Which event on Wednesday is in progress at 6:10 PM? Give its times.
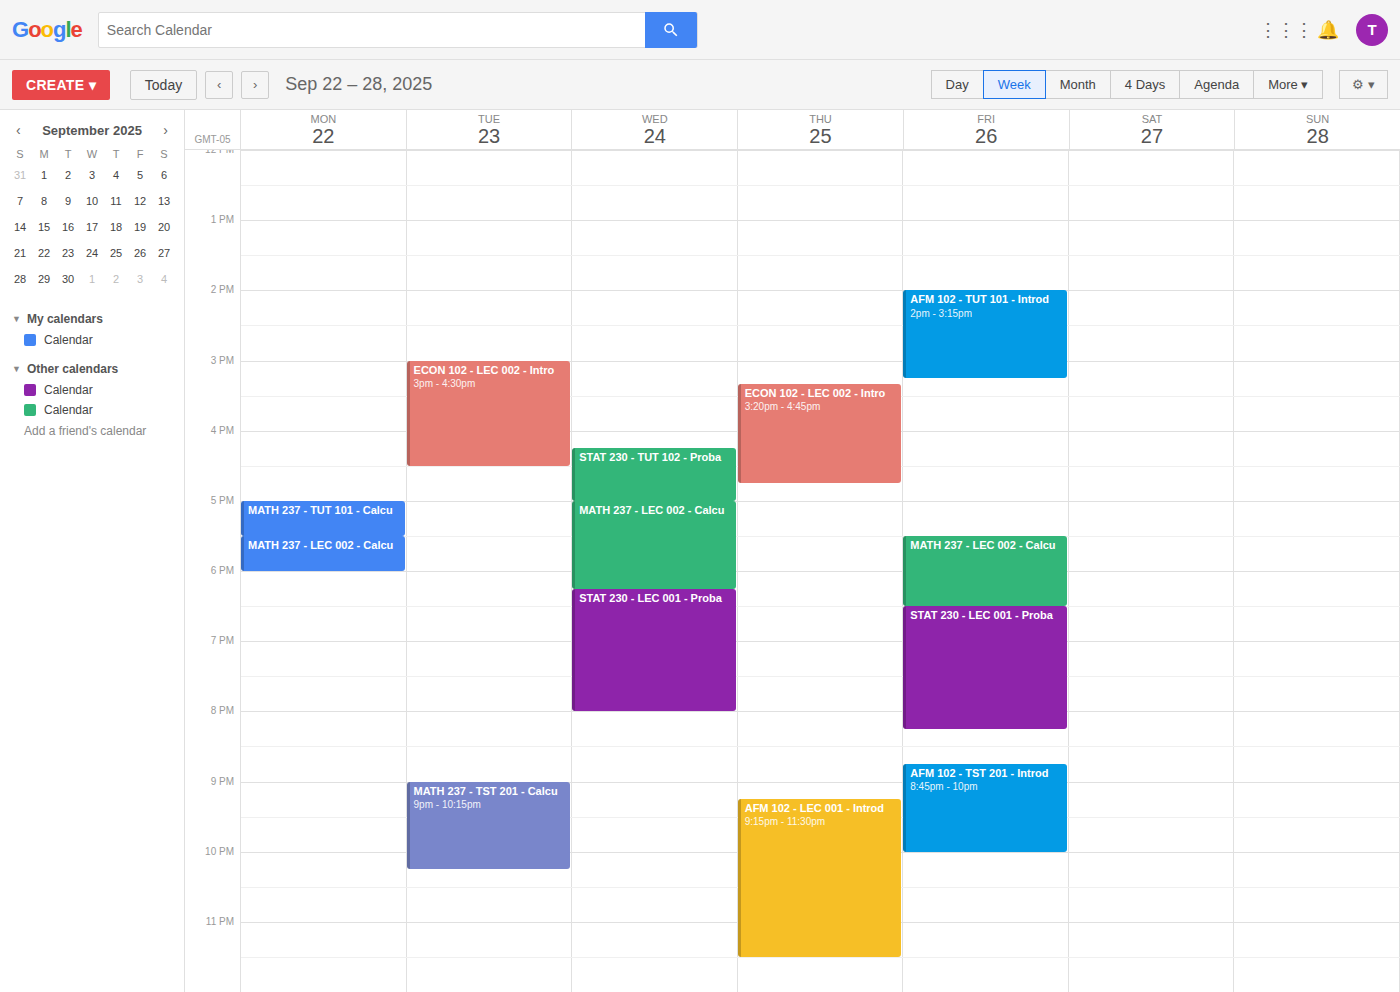
"MATH 237 - LEC 002 - Calcu", 5:00 PM to 6:15 PM